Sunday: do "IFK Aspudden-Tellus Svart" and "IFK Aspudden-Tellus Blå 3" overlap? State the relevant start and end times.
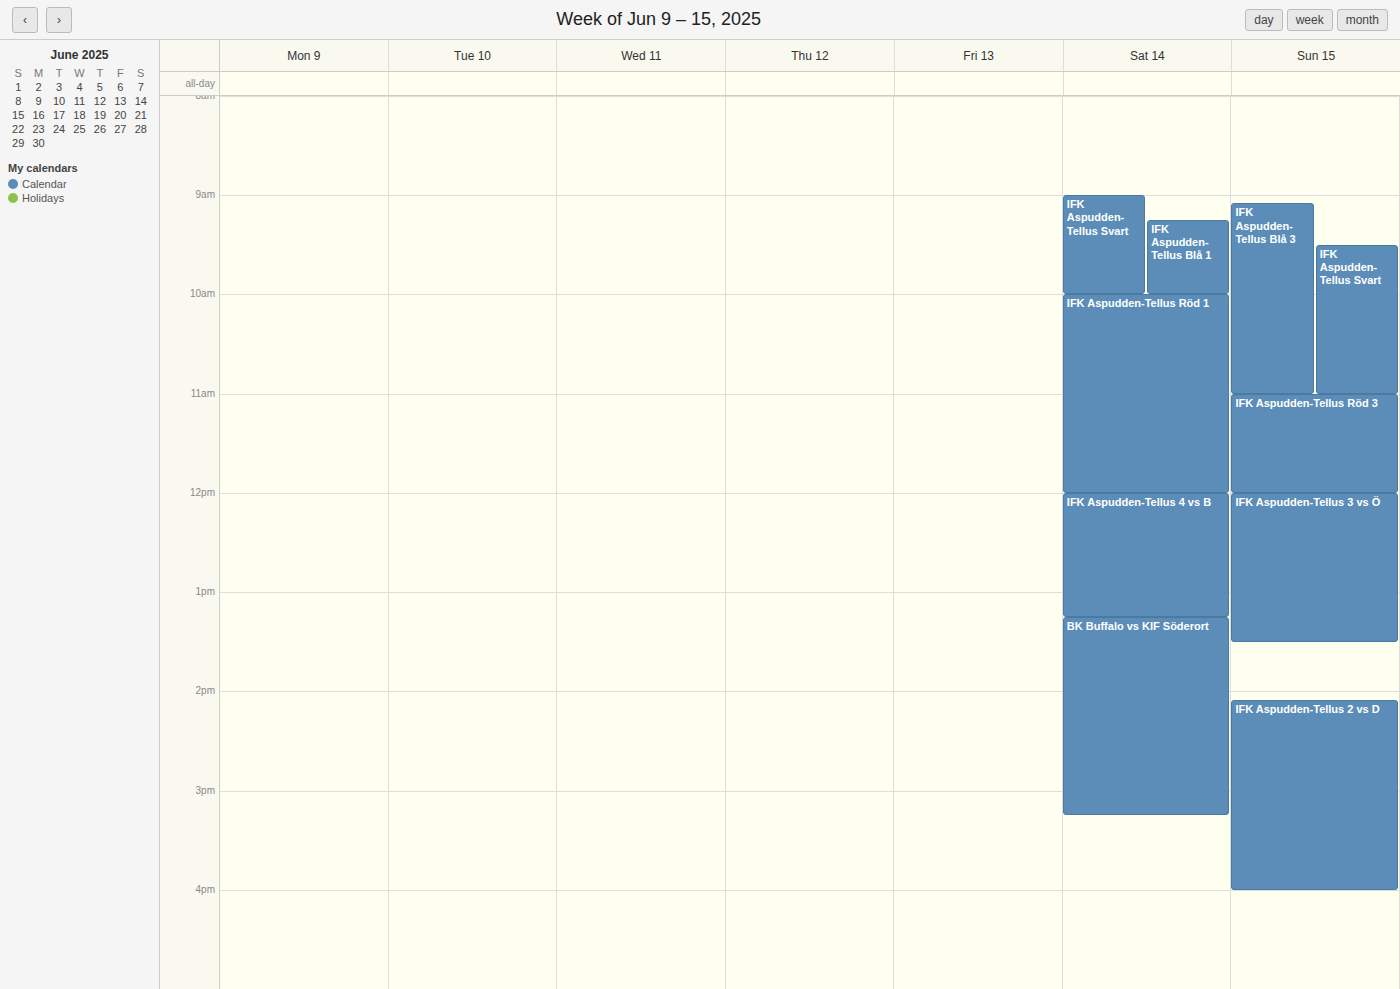
"IFK Aspudden-Tellus Svart" starts at 9:30 AM, before "IFK Aspudden-Tellus Blå 3" ends at 11:00 AM -- they overlap.